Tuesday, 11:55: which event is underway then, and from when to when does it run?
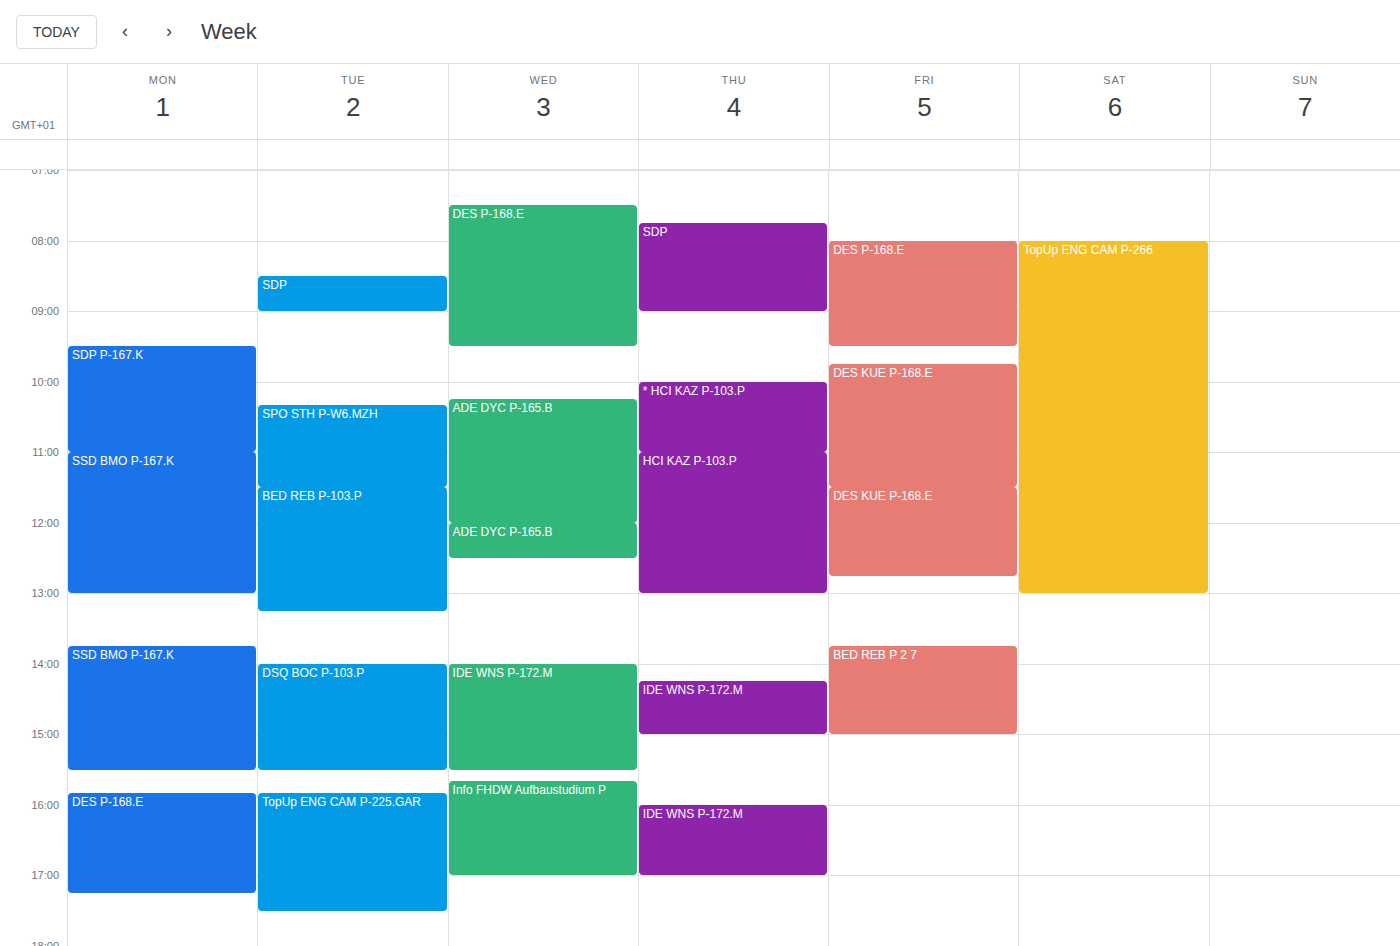
"BED REB P-103.P", 11:30 to 13:15